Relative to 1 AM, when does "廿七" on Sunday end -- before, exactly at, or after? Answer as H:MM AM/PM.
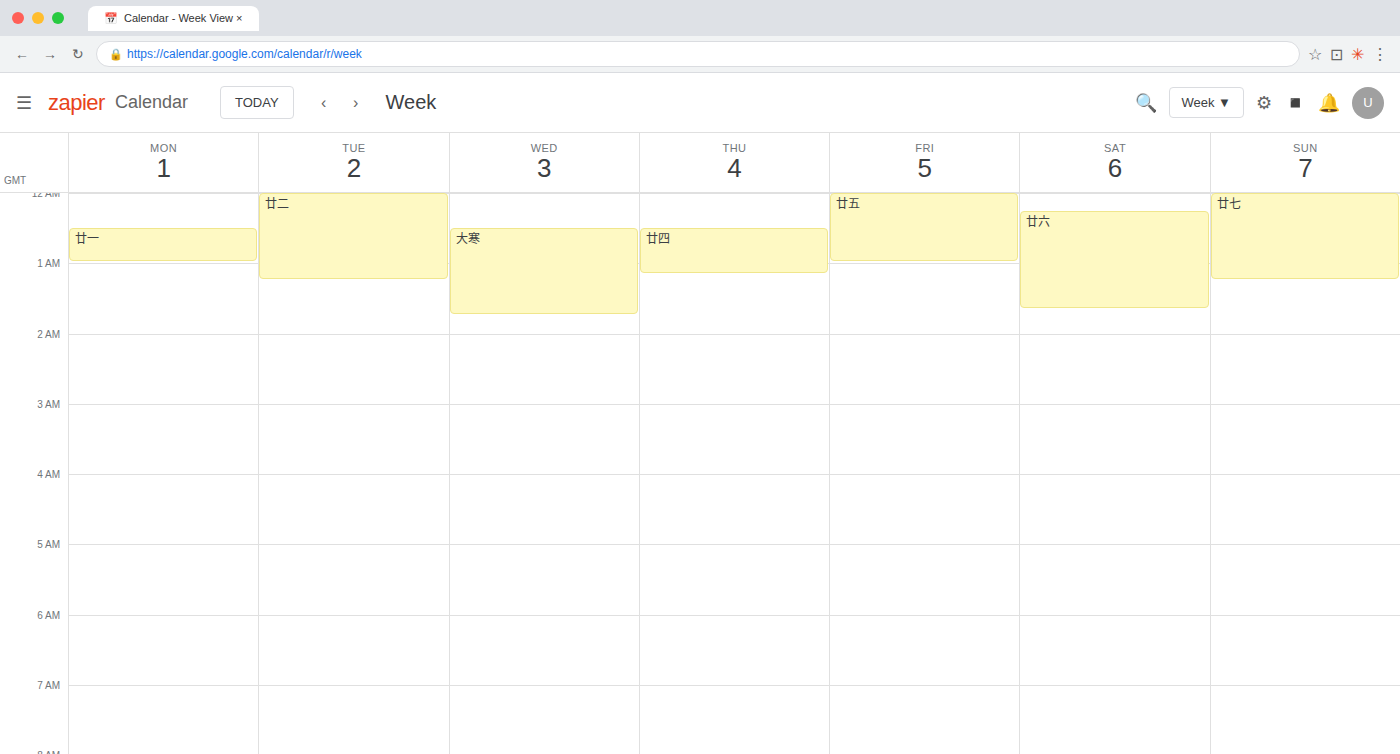
1:15 AM -- after 1 AM, 15 minutes below the 1 AM line.